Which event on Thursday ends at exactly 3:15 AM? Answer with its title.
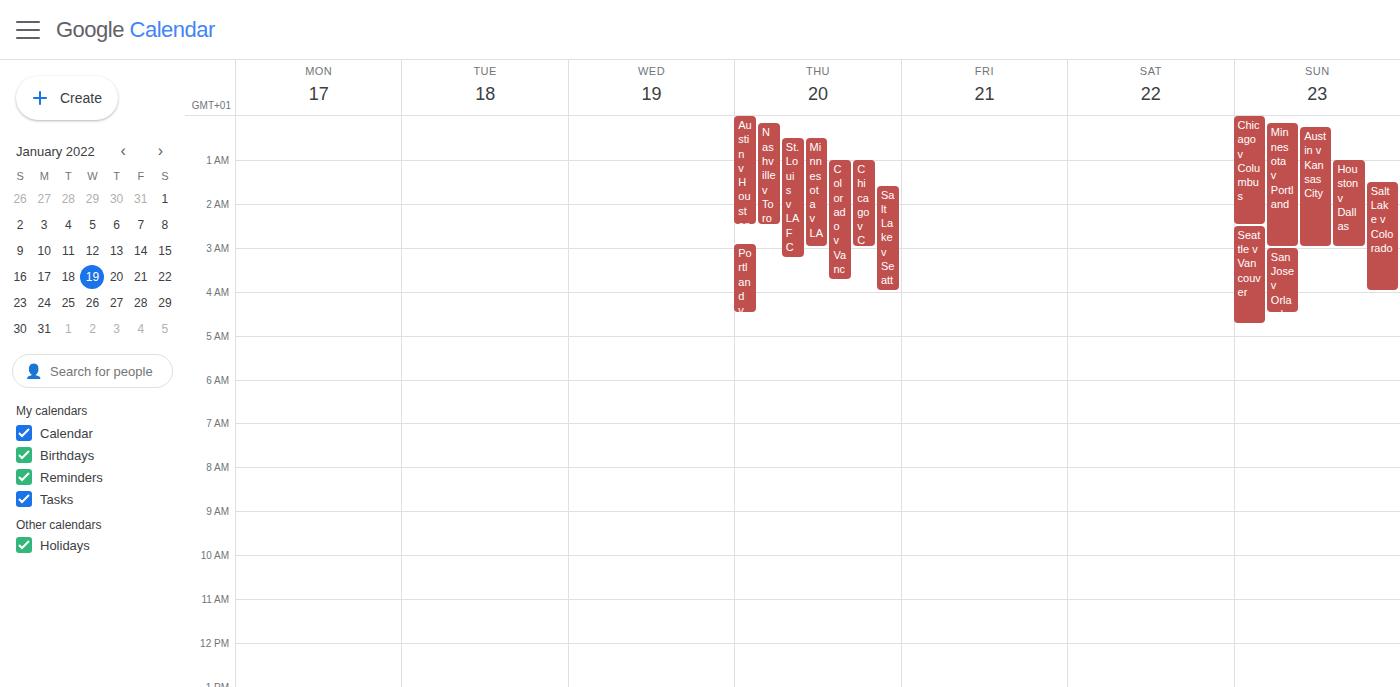
"St. Louis v LAFC"